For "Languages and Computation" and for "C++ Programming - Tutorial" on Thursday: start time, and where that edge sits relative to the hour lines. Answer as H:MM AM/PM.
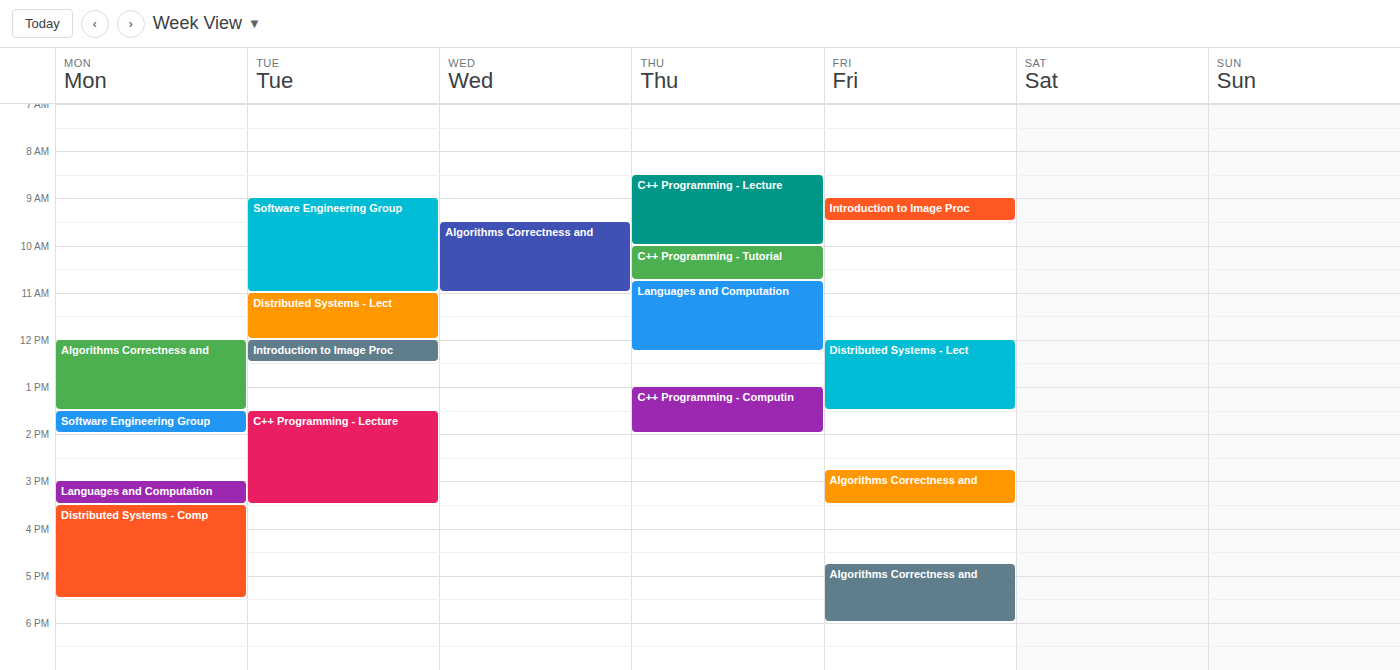
"Languages and Computation": 10:45 AM, neither: three quarters of the way from the 10 AM line to the 11 AM line. "C++ Programming - Tutorial": 10:00 AM, exactly on the 10 AM line.